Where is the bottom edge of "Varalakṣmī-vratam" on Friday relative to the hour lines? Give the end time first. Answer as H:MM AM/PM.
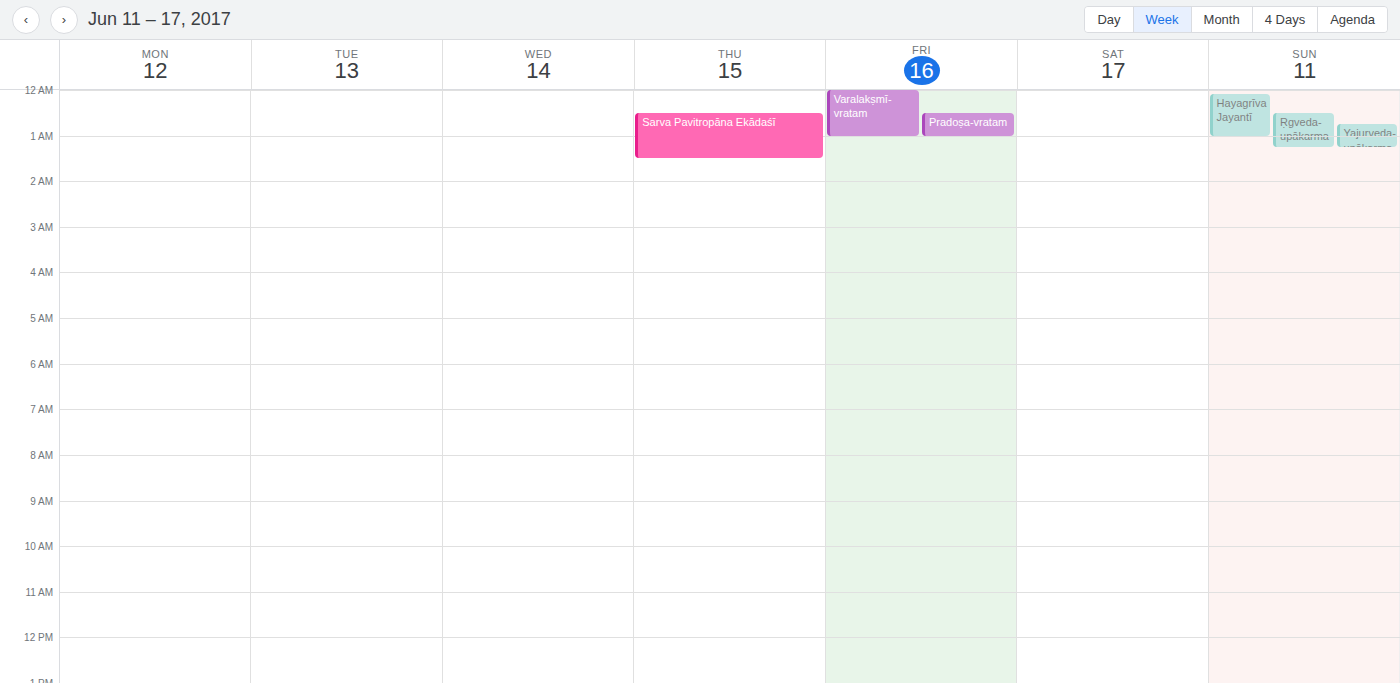
1:00 AM -- exactly on the 1 AM line.